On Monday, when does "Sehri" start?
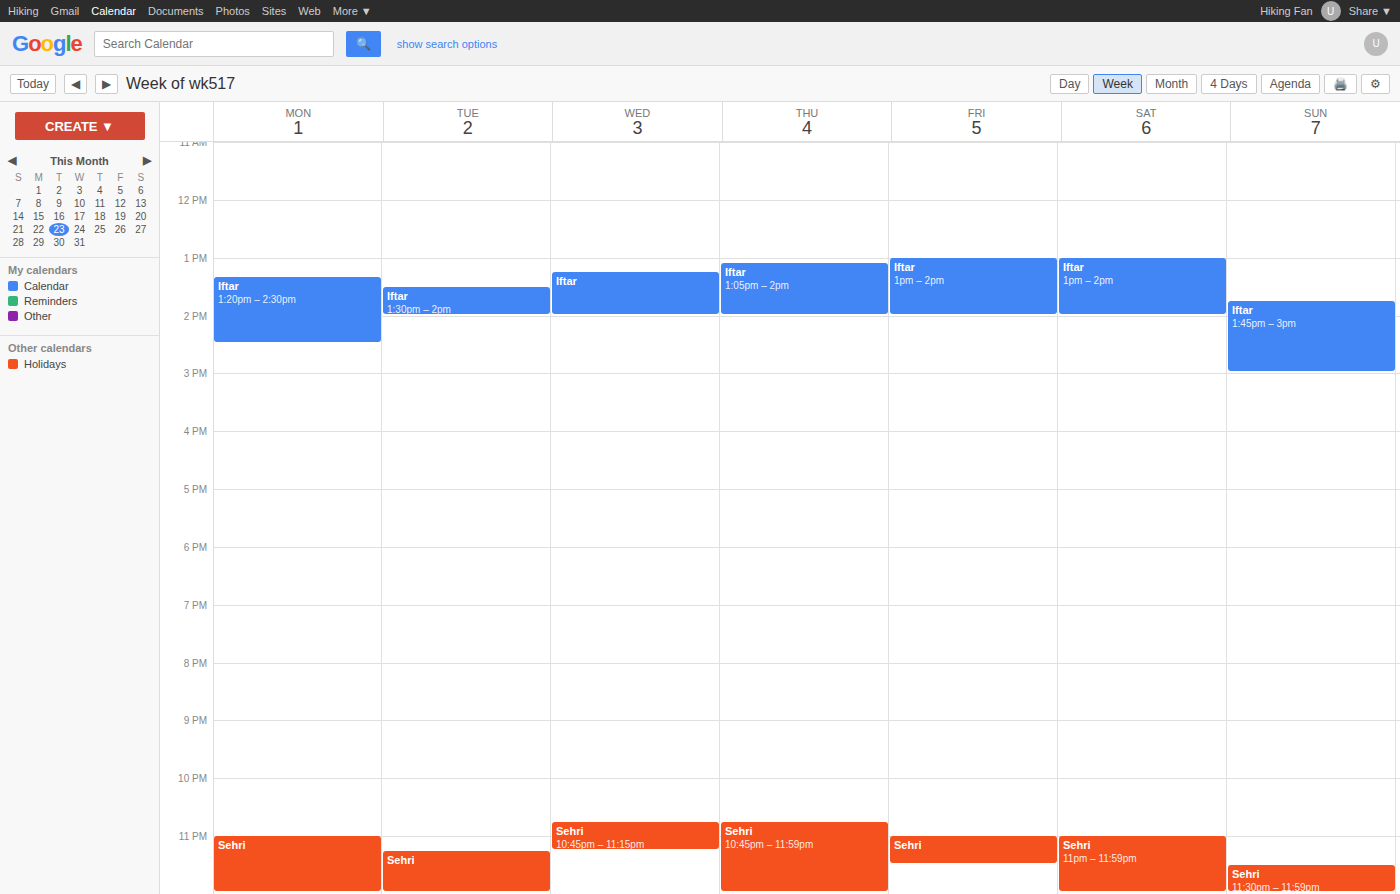
23:00